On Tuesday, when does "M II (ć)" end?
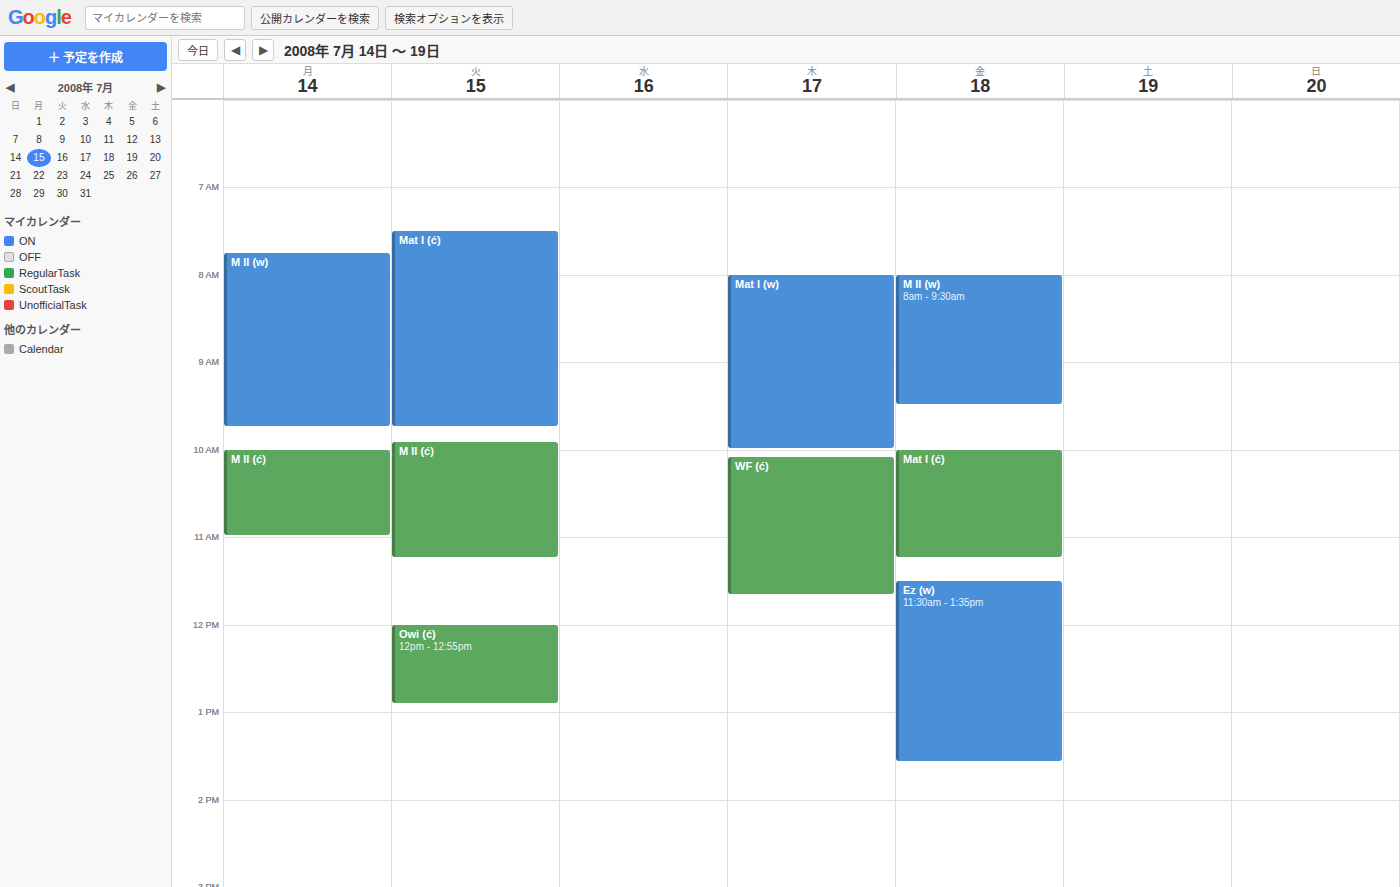
11:15